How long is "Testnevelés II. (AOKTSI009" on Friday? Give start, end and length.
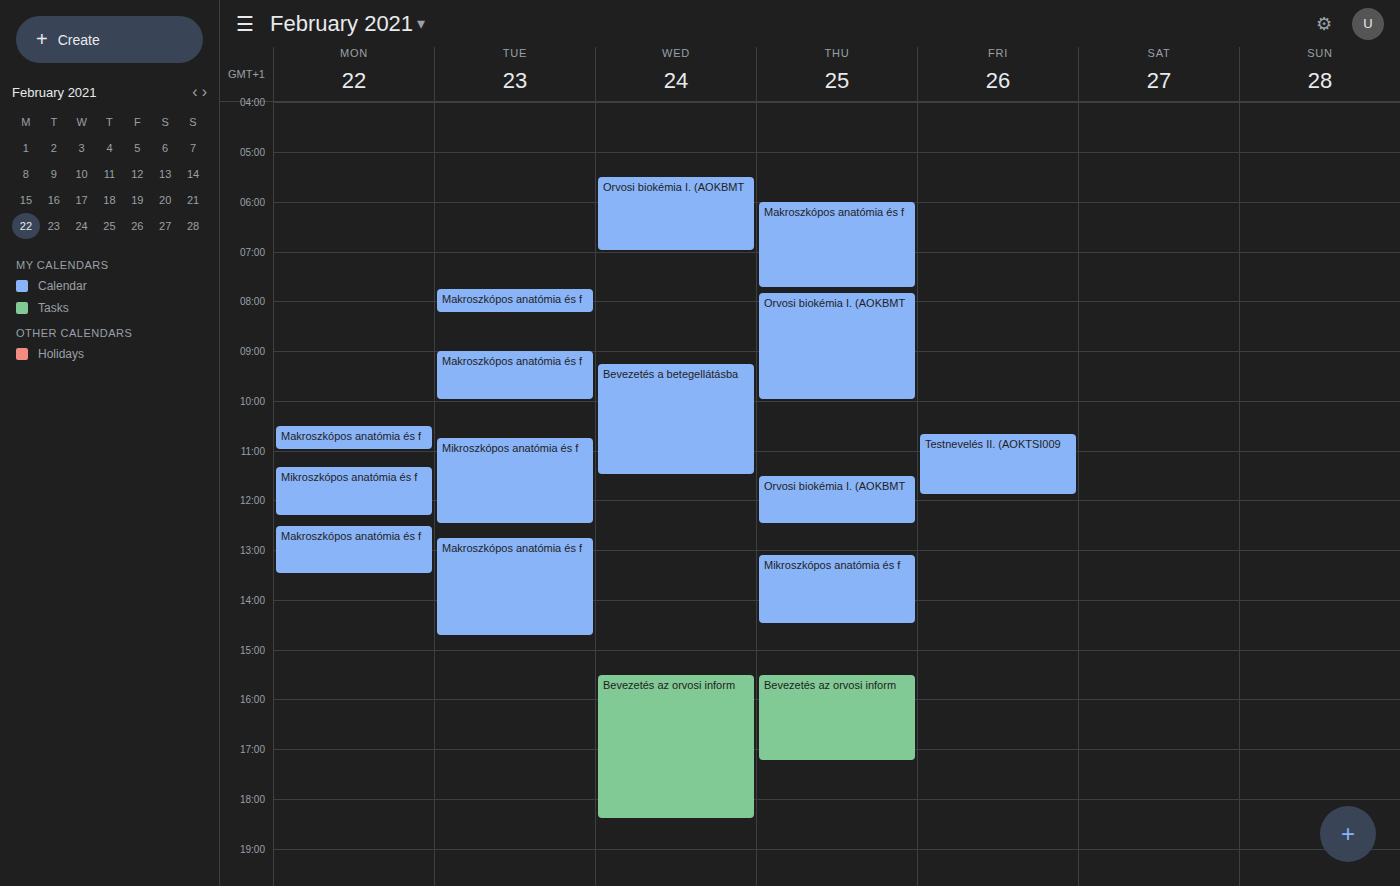
10:40 to 11:55, 1 hour 15 minutes